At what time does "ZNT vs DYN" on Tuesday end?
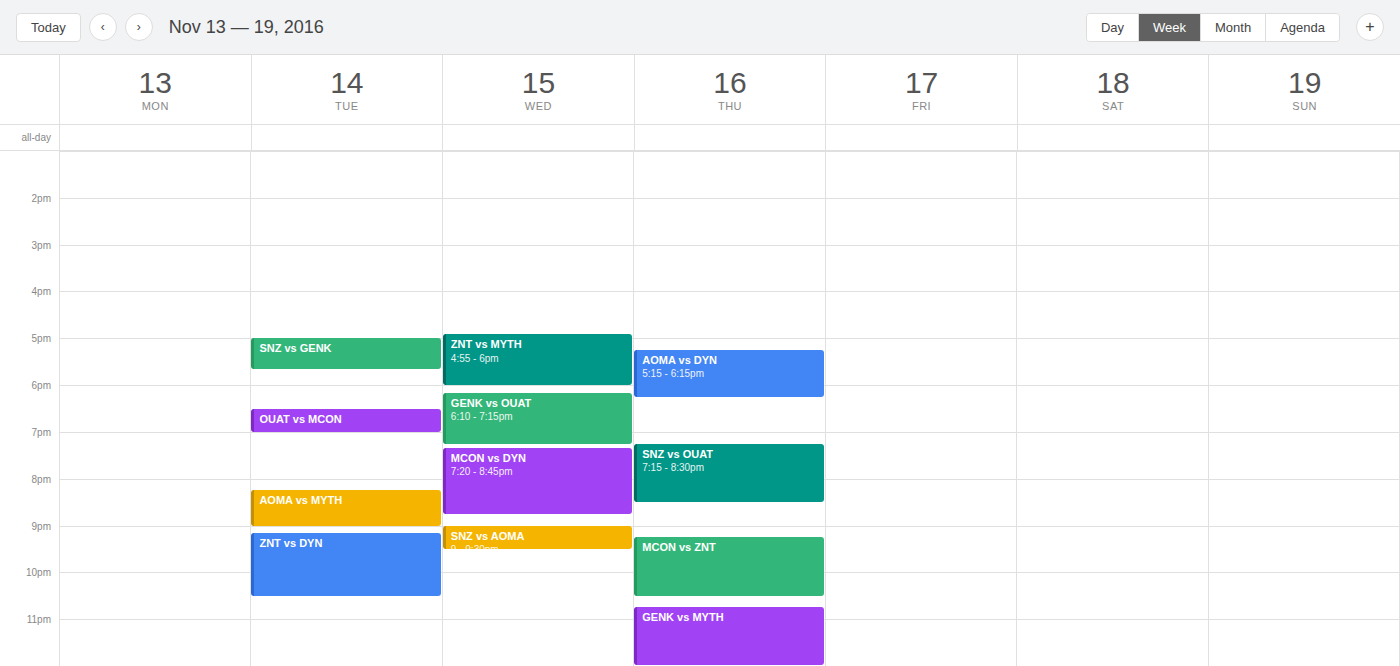
10:30 PM